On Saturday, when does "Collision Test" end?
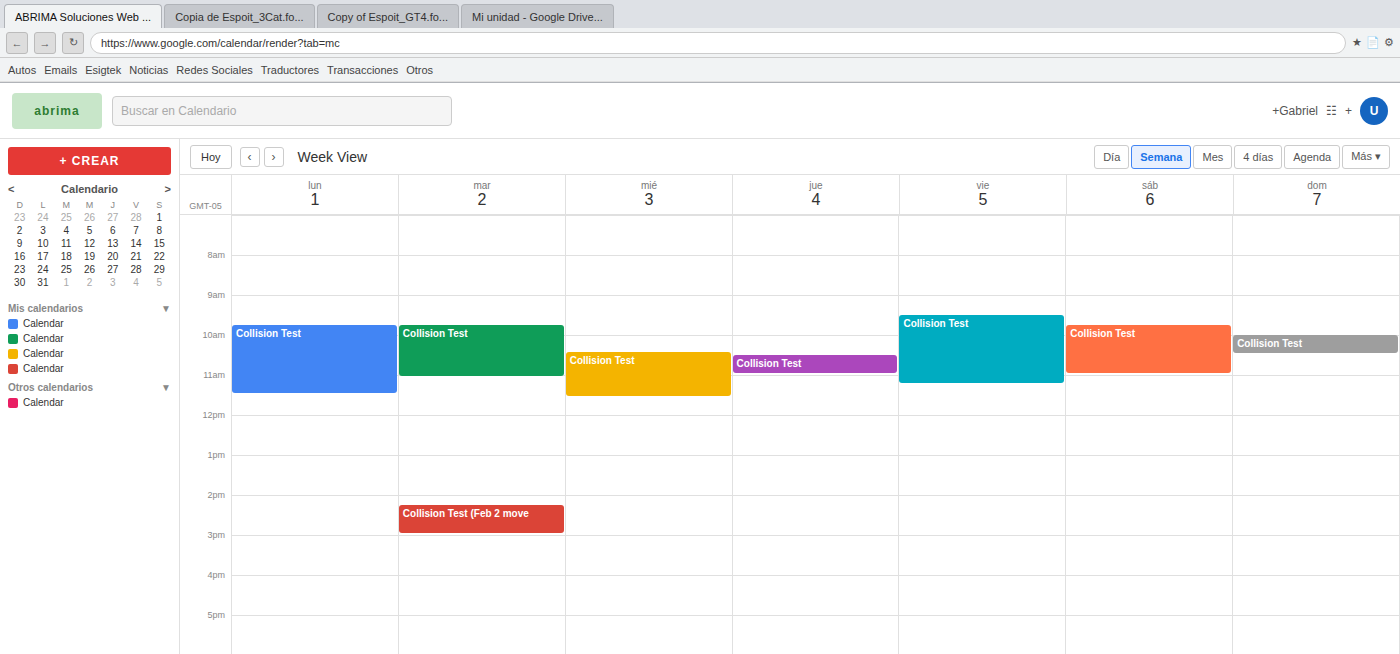
11:00